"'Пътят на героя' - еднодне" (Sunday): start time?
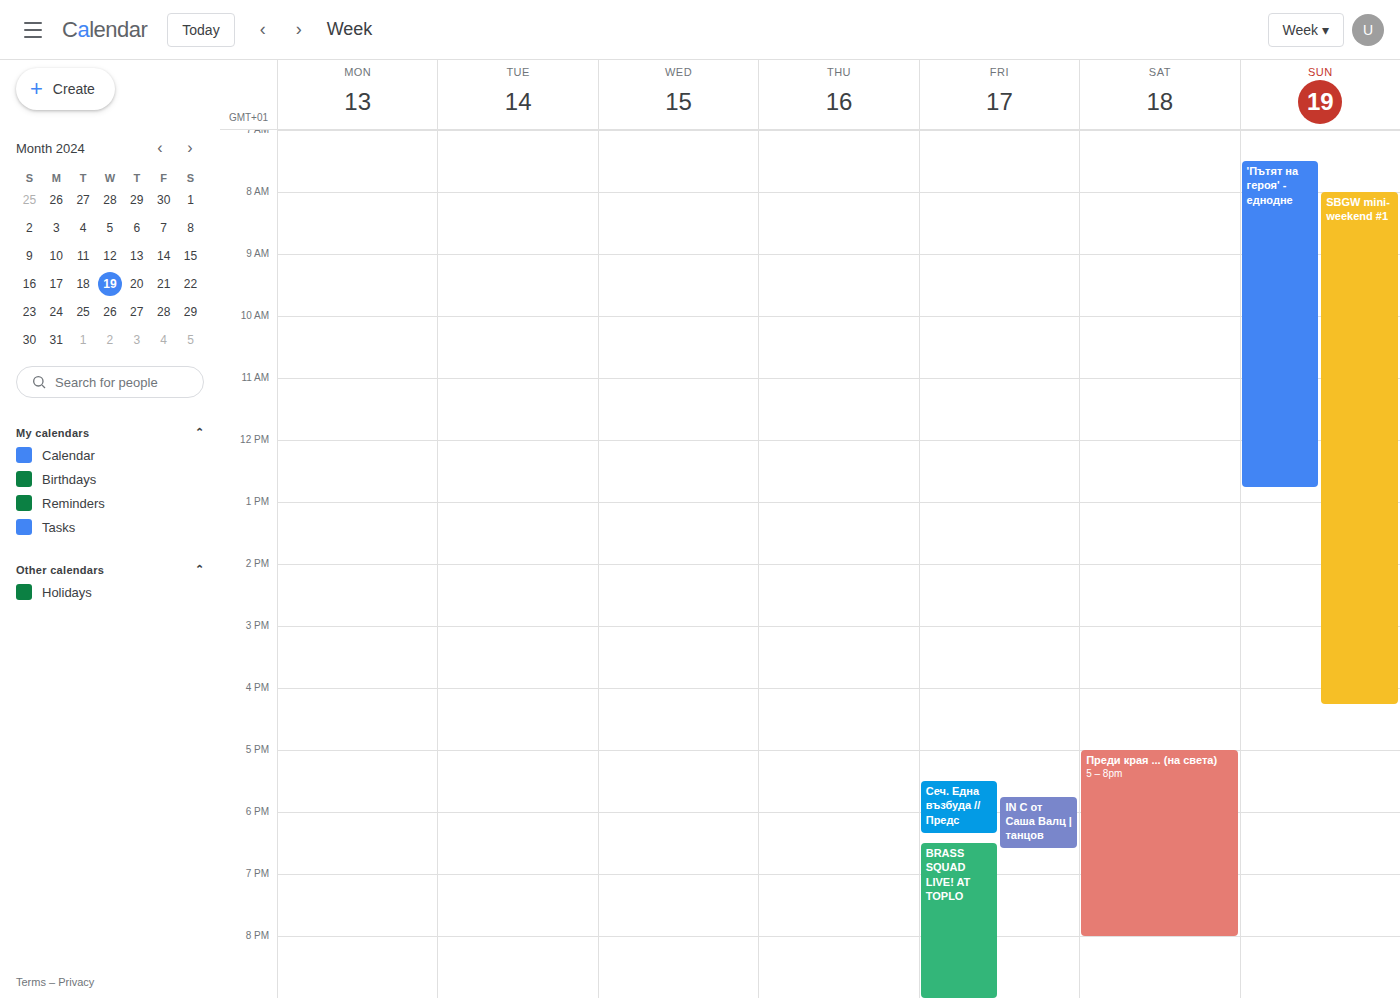
7:30 AM